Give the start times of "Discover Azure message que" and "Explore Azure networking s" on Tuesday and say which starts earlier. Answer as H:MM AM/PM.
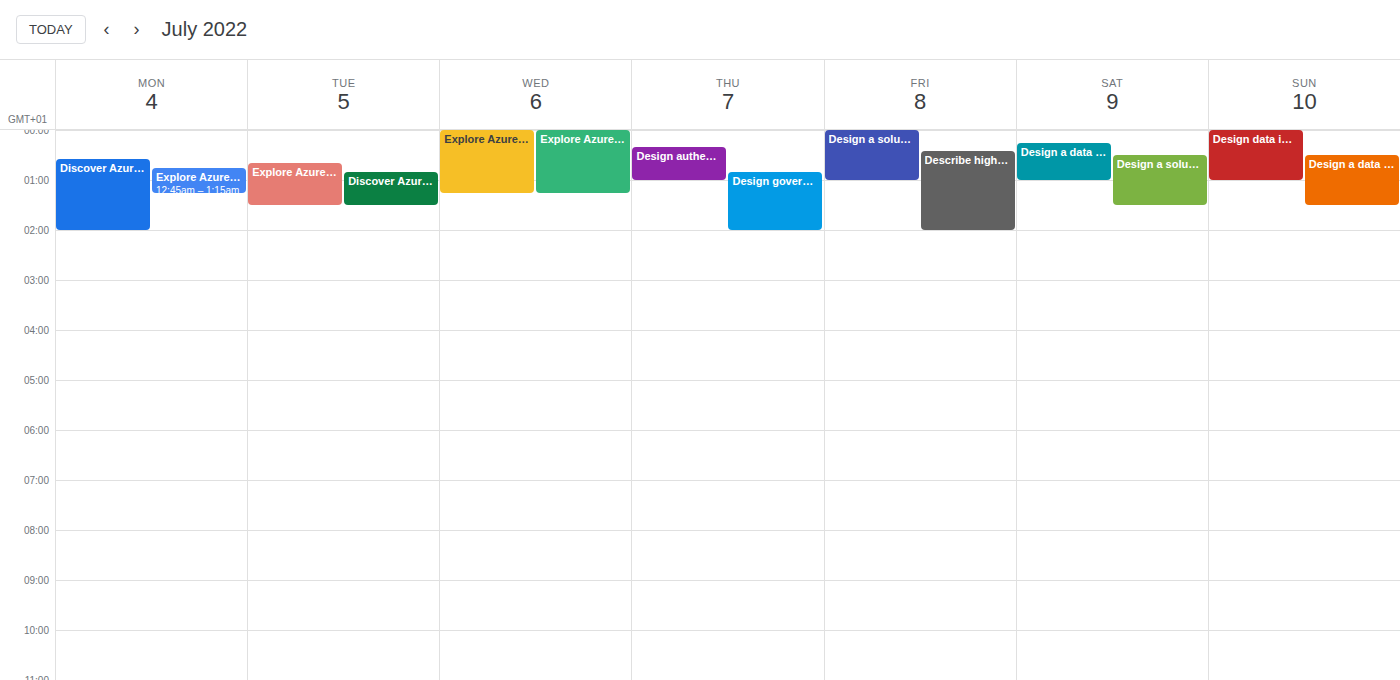
"Explore Azure networking s" 12:40 AM; "Discover Azure message que" 12:50 AM.